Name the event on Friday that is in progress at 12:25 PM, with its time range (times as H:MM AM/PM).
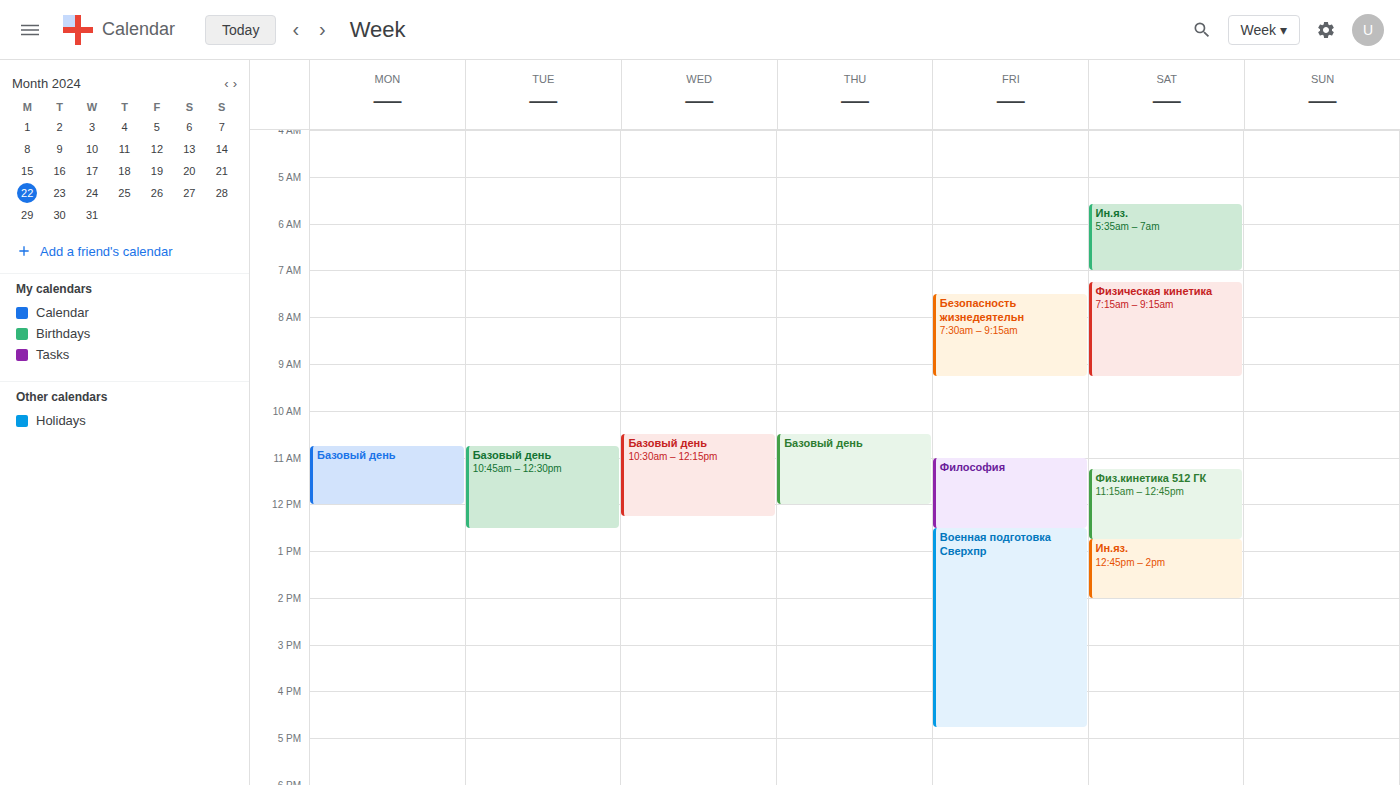
"Философия", 11:00 AM to 12:30 PM